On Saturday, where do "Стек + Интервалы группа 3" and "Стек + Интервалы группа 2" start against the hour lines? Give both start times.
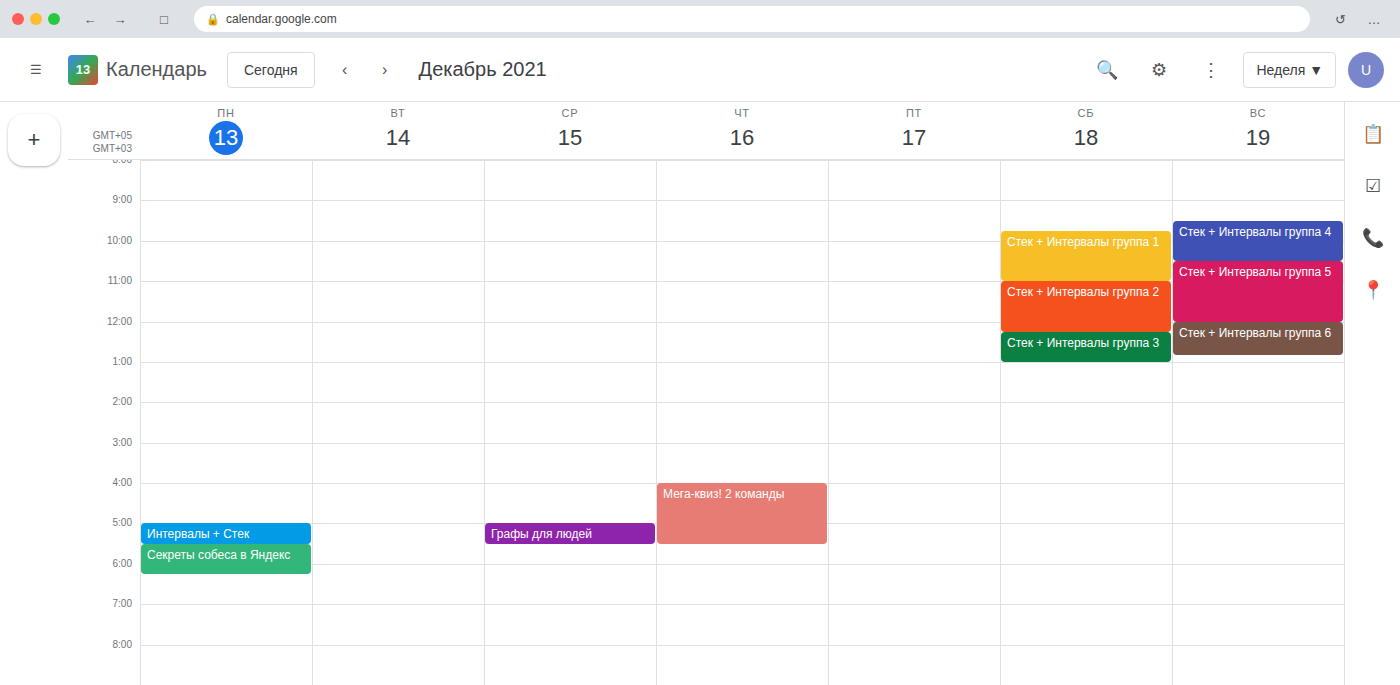
"Стек + Интервалы группа 3": 12:15 PM, neither: a quarter of the way from the 12 PM line to the 1 PM line. "Стек + Интервалы группа 2": 11:00 AM, exactly on the 11 AM line.